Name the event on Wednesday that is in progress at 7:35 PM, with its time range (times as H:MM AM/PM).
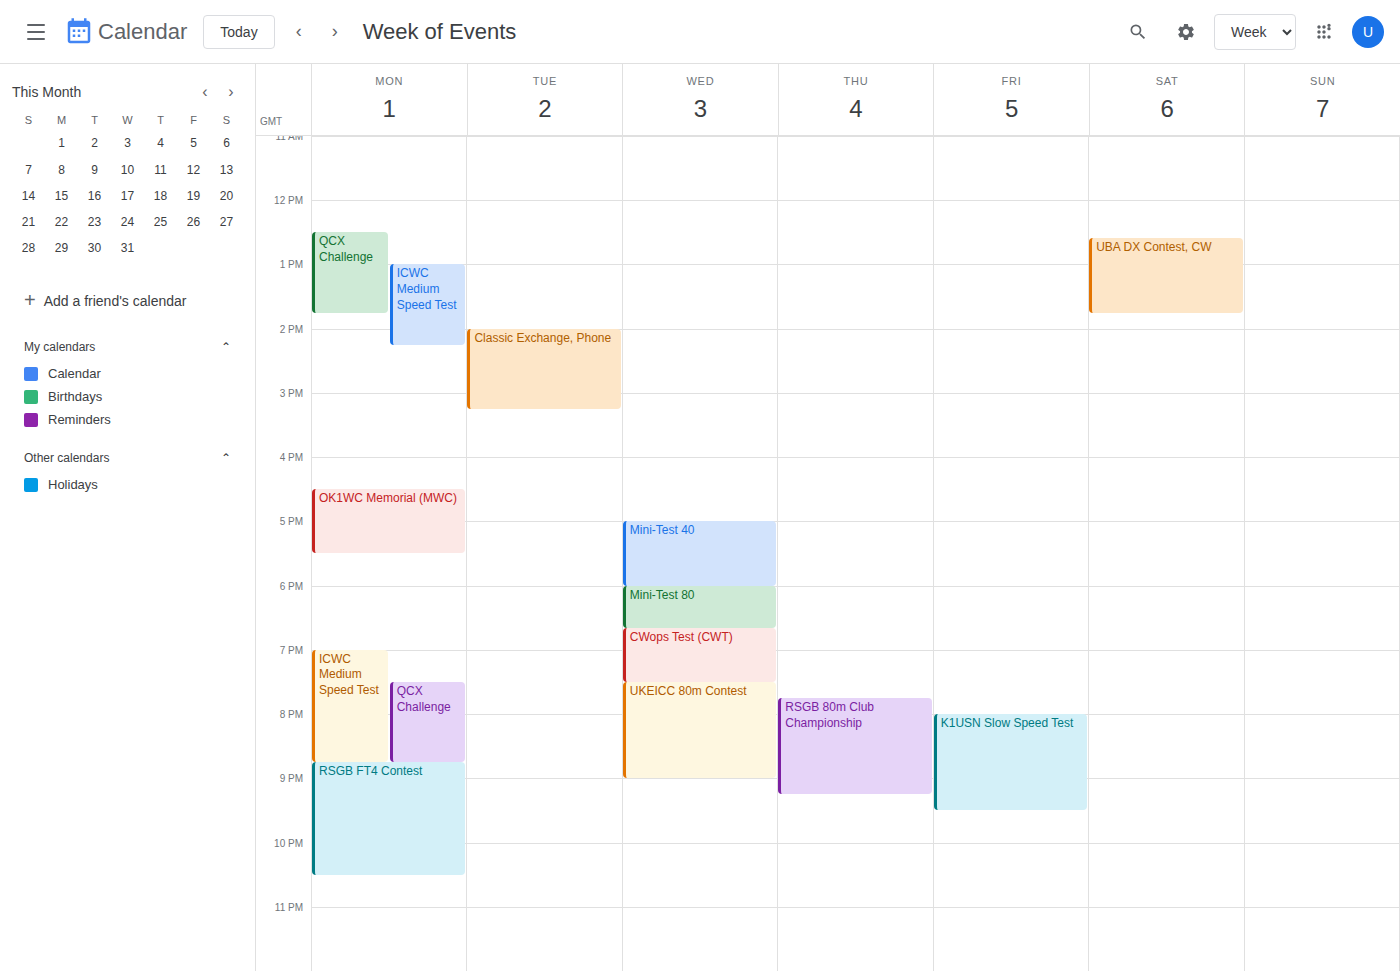
"UKEICC 80m Contest", 7:30 PM to 9:00 PM